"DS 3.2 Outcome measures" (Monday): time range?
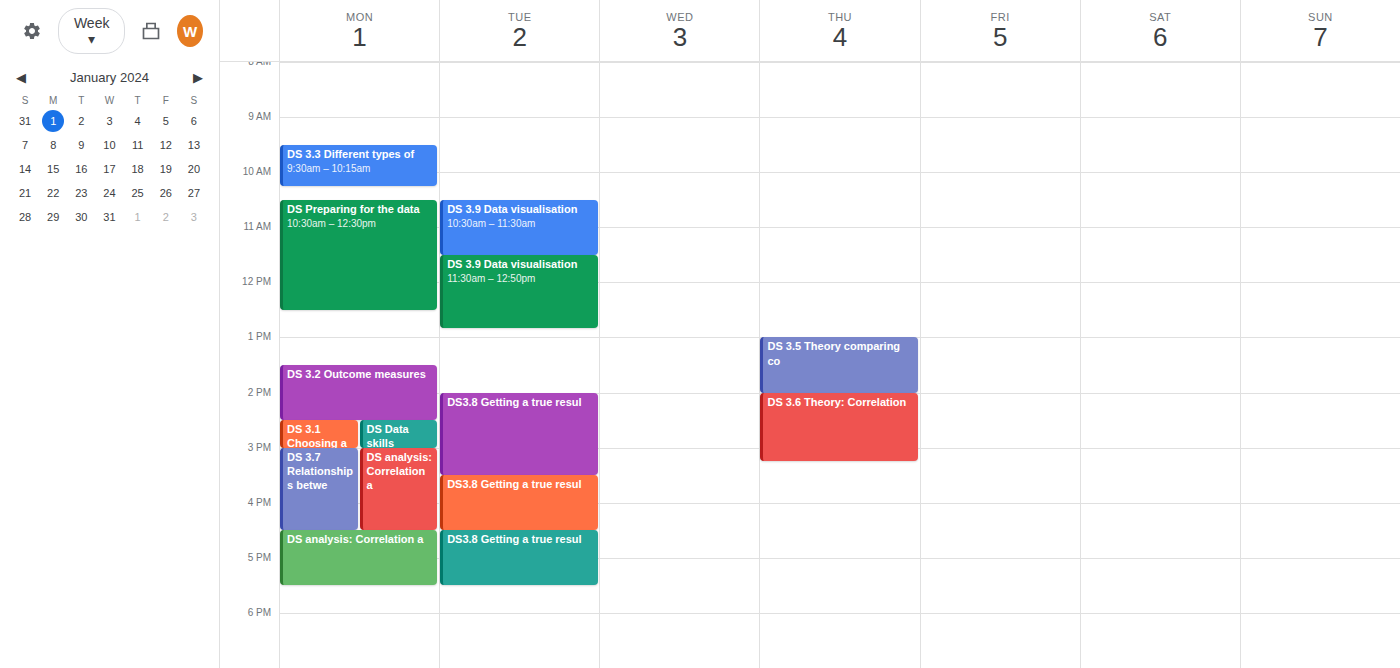
1:30 PM to 2:30 PM